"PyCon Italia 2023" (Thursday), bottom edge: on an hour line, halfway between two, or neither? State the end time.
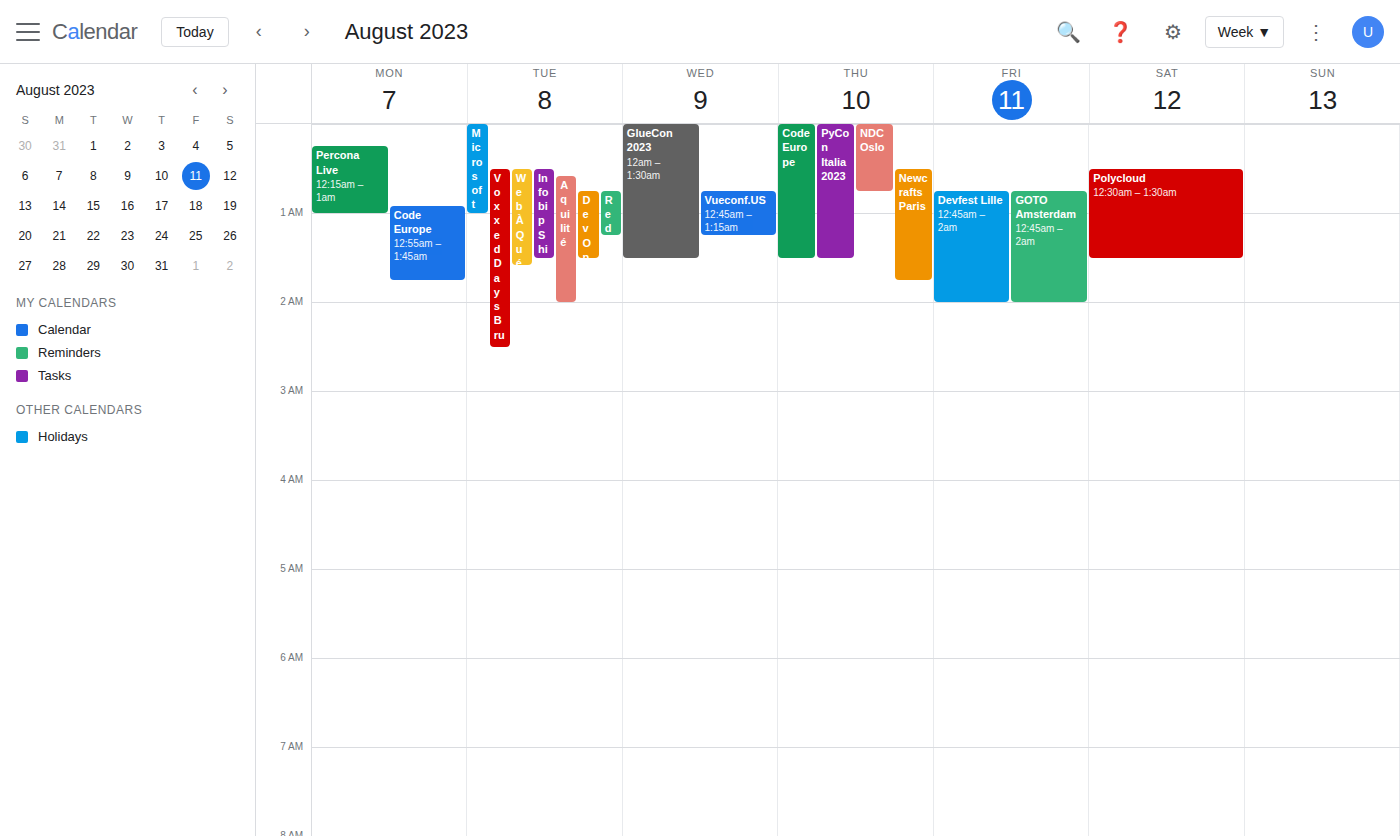
01:30 -- halfway between the 01:00 and 02:00 lines.